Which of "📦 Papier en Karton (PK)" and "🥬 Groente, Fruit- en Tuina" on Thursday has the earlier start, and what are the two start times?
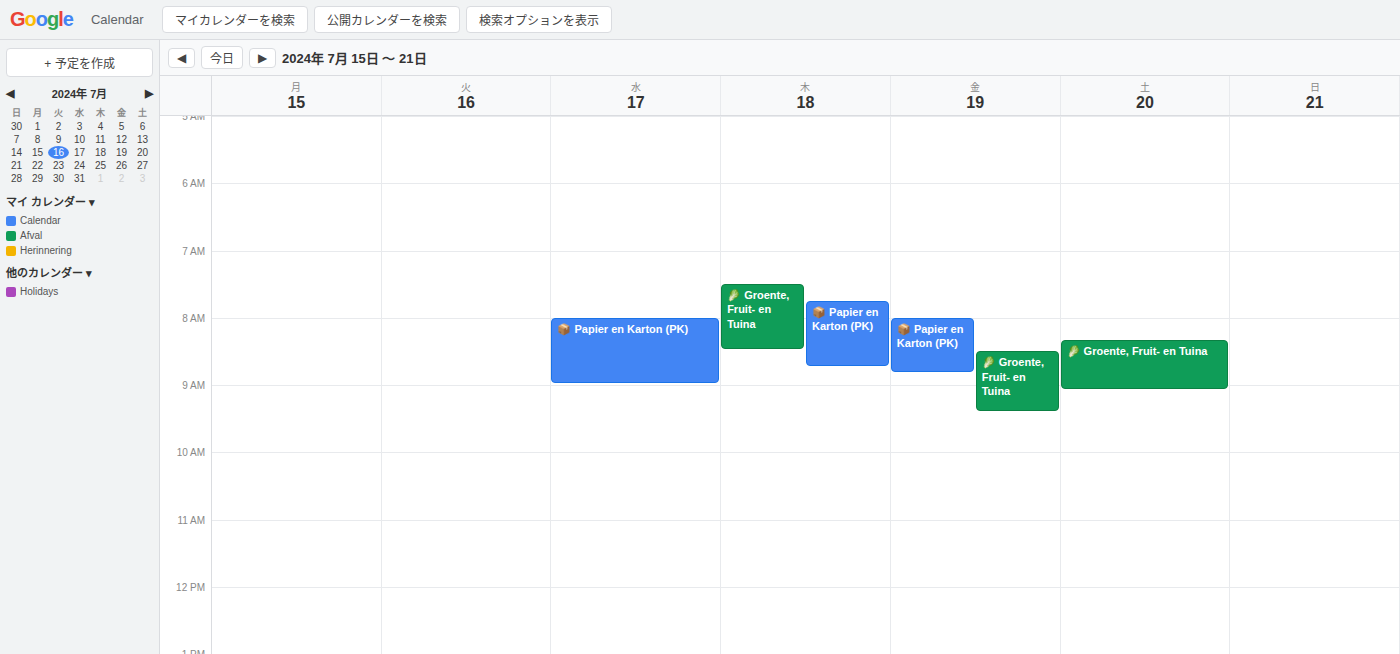
"🥬 Groente, Fruit- en Tuina" 7:30 AM; "📦 Papier en Karton (PK)" 7:45 AM.